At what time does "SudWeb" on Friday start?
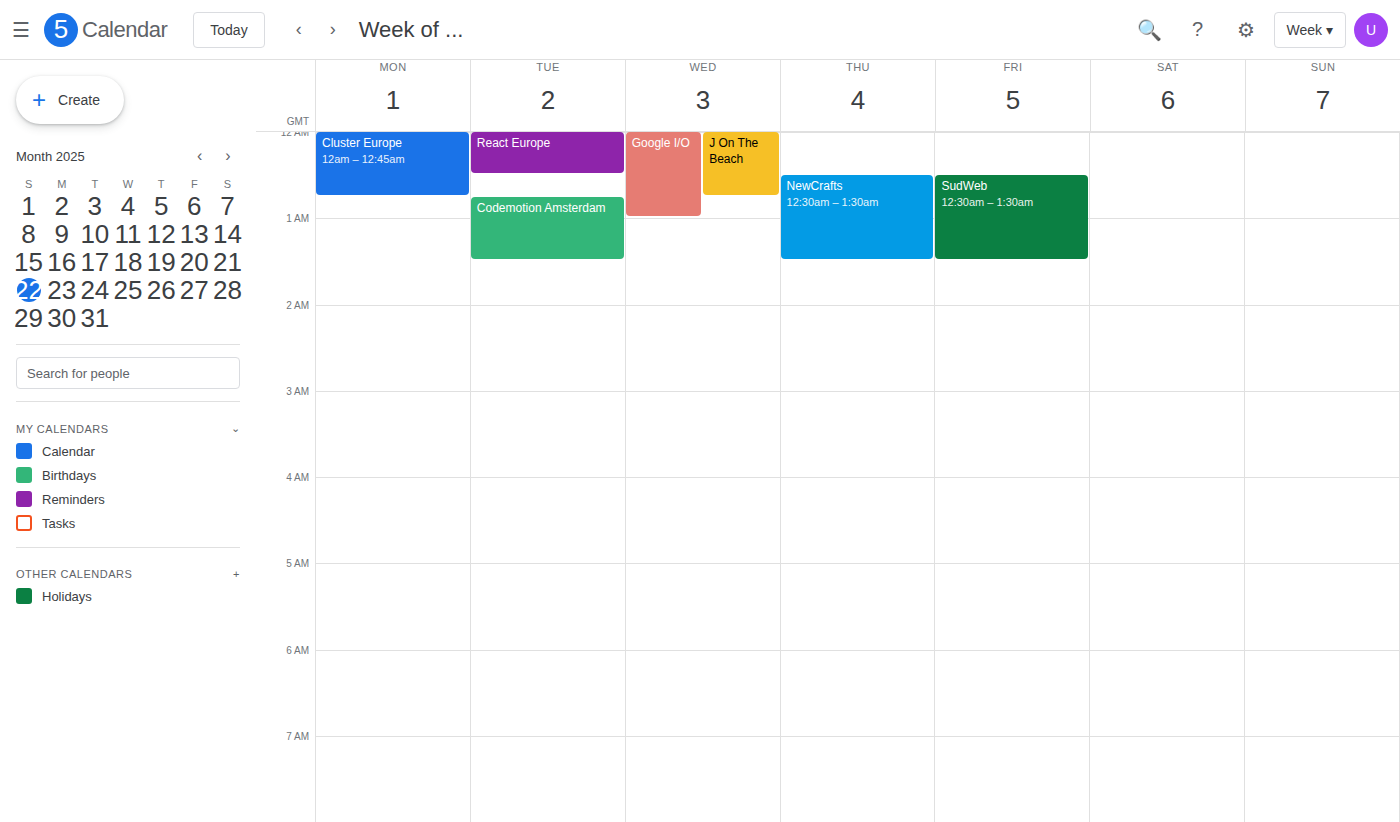
00:30